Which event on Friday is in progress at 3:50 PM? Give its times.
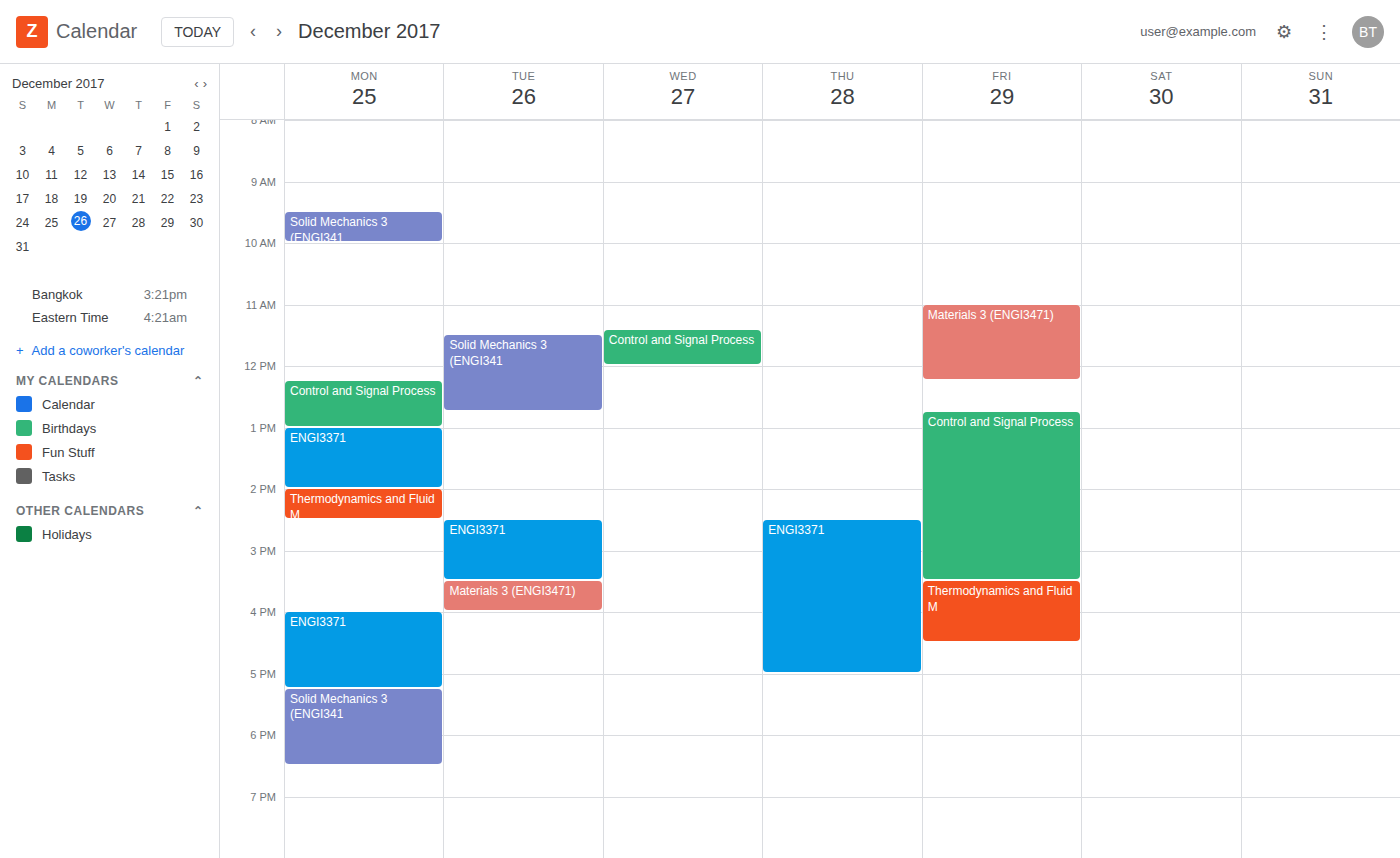
"Thermodynamics and Fluid M", 3:30 PM to 4:30 PM